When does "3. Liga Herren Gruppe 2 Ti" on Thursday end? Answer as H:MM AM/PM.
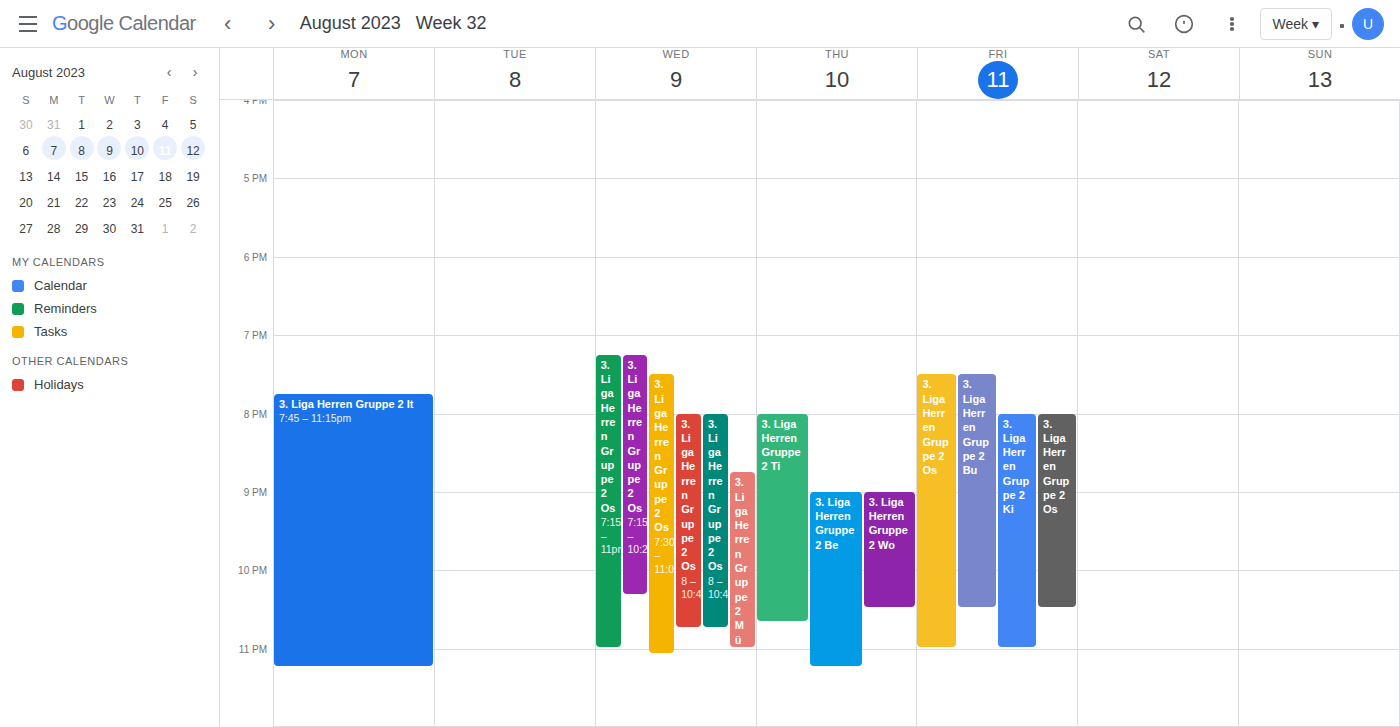
10:40 PM